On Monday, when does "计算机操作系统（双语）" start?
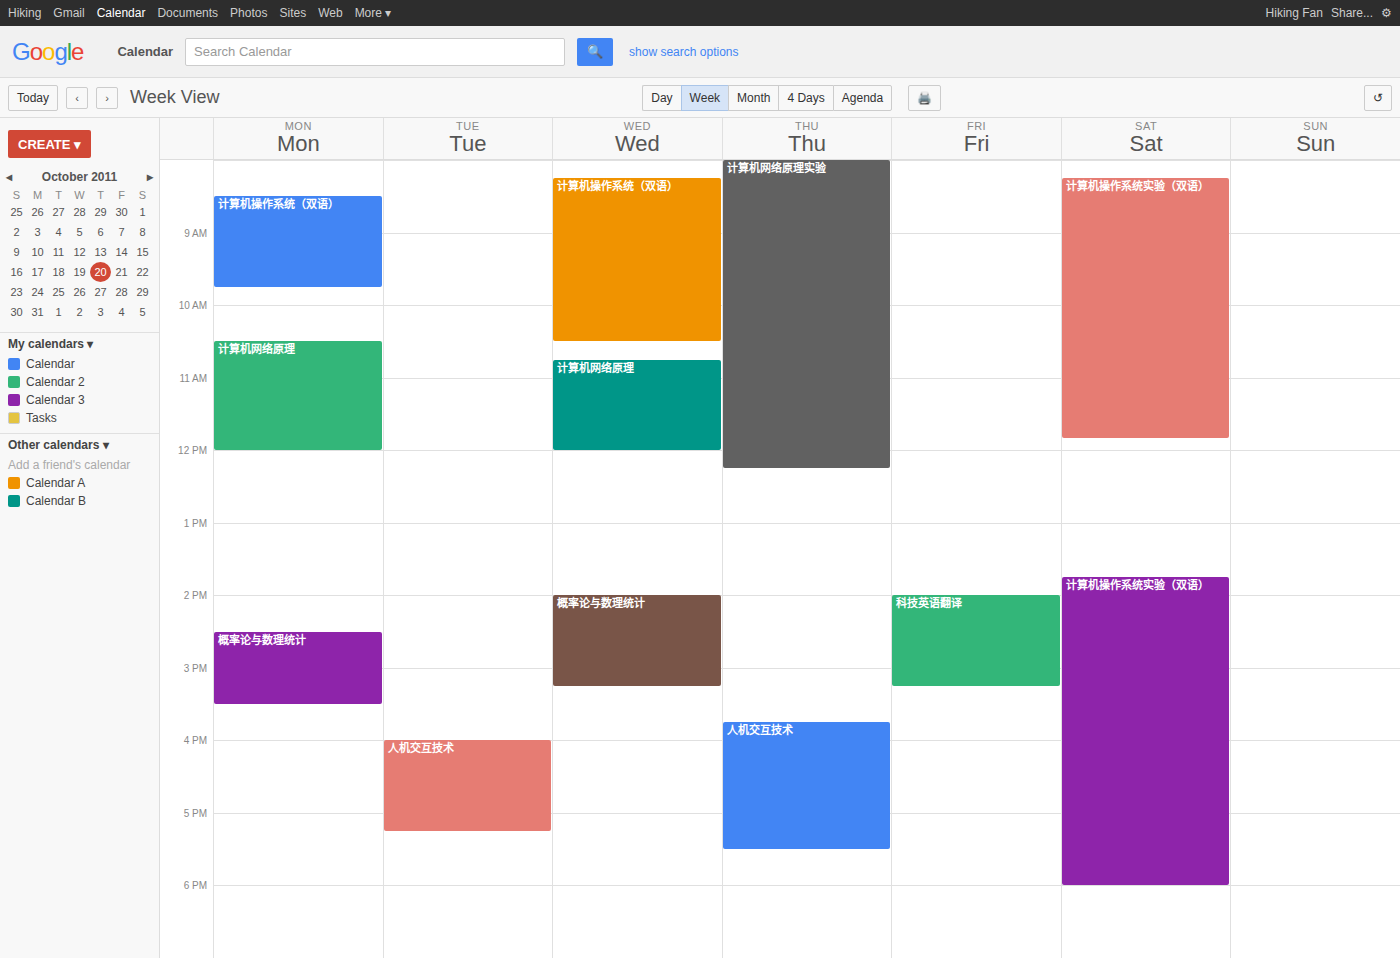
8:30 AM